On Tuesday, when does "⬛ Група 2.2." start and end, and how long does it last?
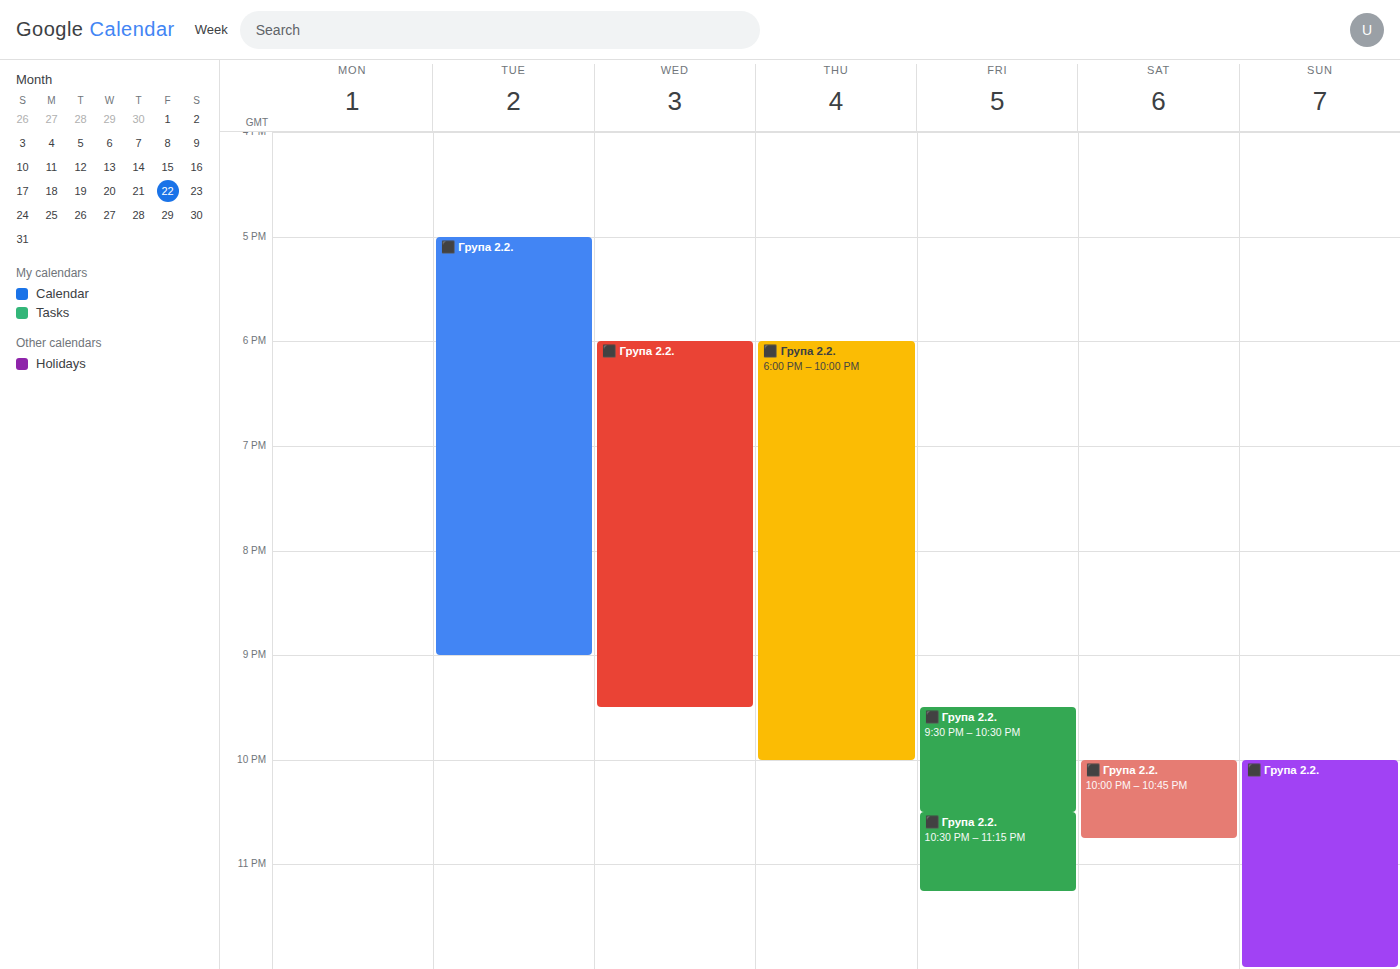
5:00 PM to 9:00 PM, 4 hours